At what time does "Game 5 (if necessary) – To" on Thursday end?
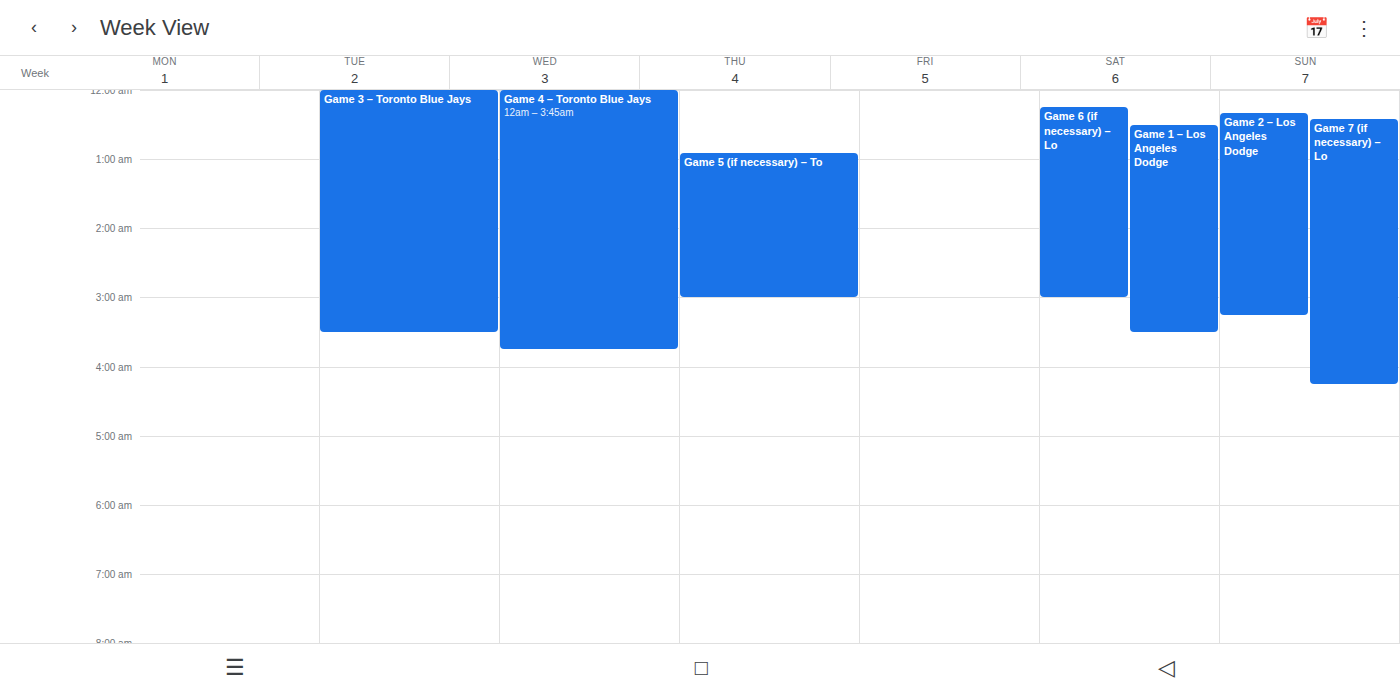
3:00 AM